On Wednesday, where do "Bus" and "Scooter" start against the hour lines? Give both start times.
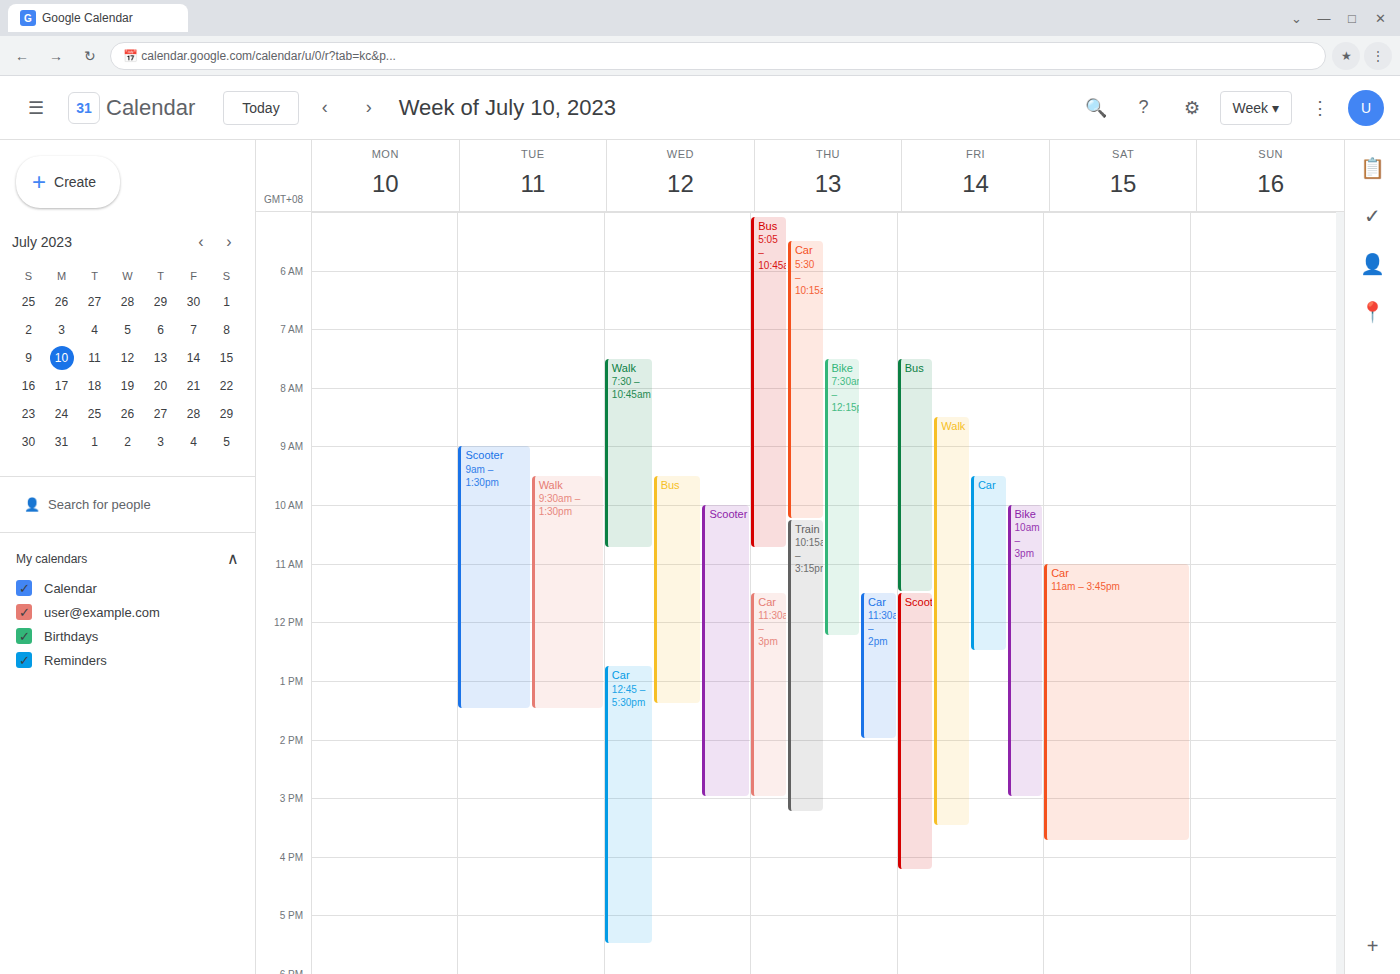
"Bus": 9:30 AM, halfway between the 9 AM and 10 AM lines. "Scooter": 10:00 AM, exactly on the 10 AM line.